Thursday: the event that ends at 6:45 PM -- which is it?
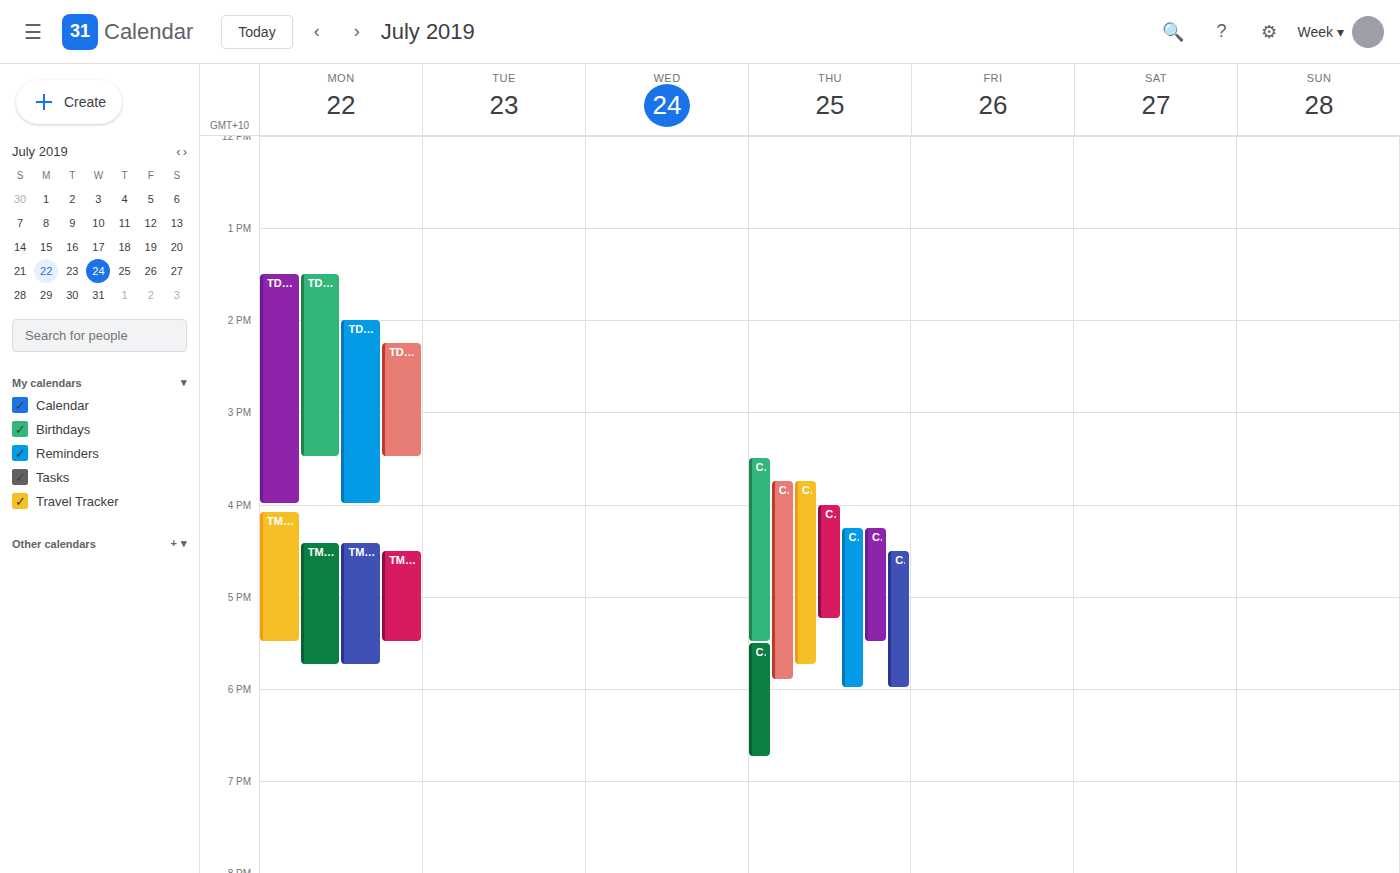
"Cours 6"